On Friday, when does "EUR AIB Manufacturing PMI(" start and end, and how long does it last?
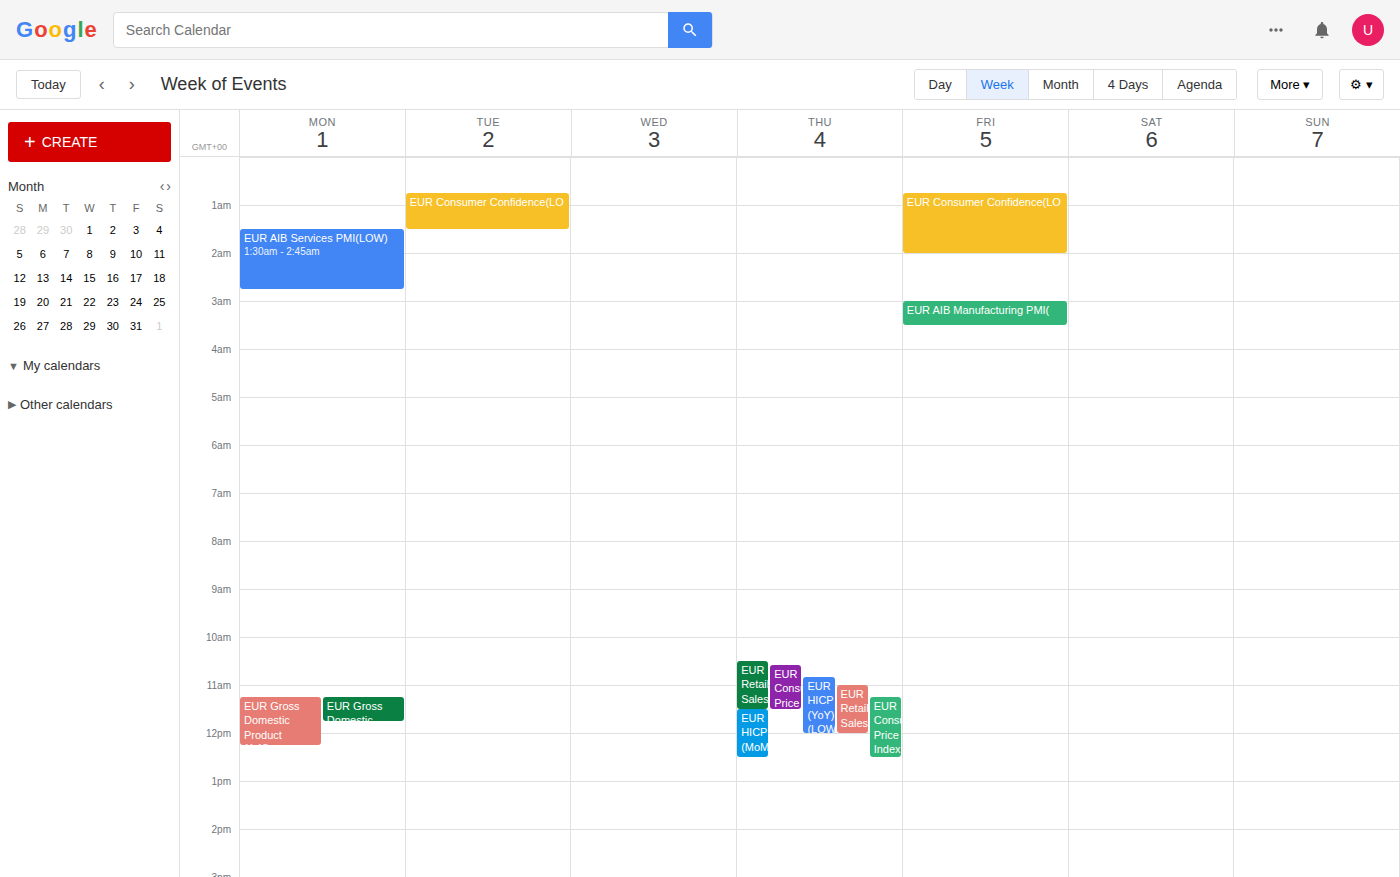
3:00 AM to 3:30 AM, 30 minutes